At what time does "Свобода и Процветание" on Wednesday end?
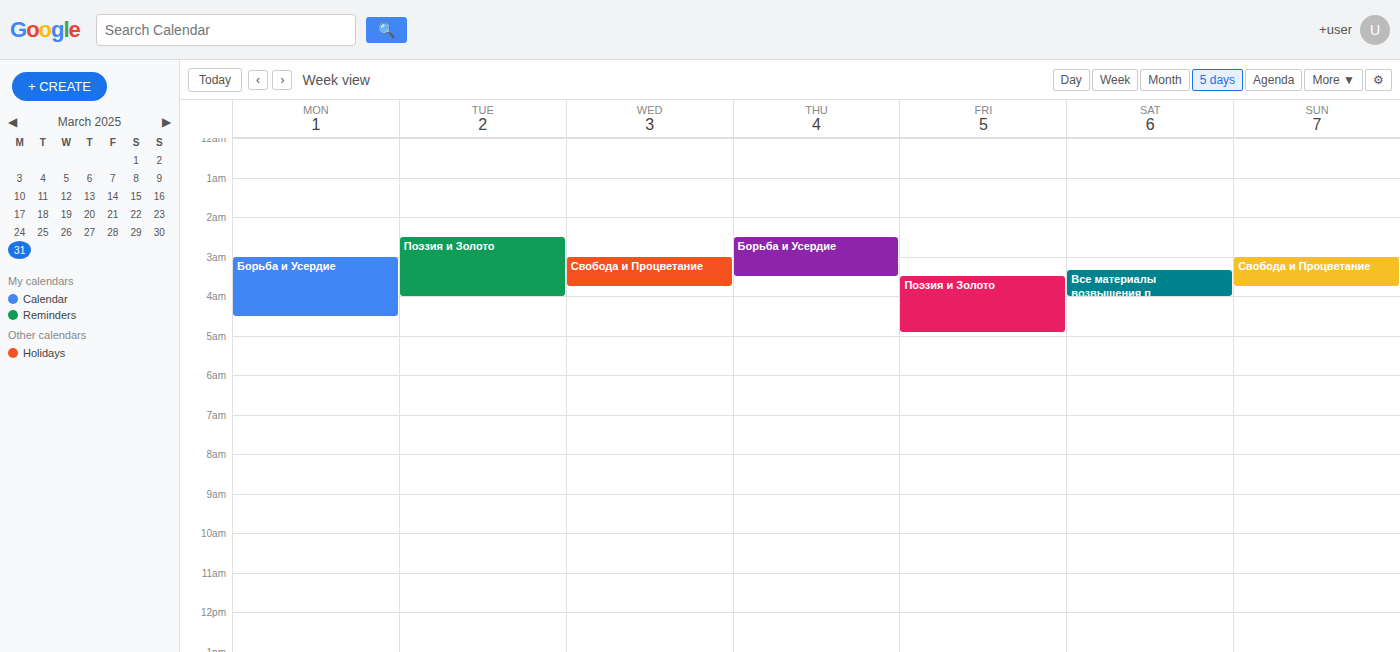
3:45 AM